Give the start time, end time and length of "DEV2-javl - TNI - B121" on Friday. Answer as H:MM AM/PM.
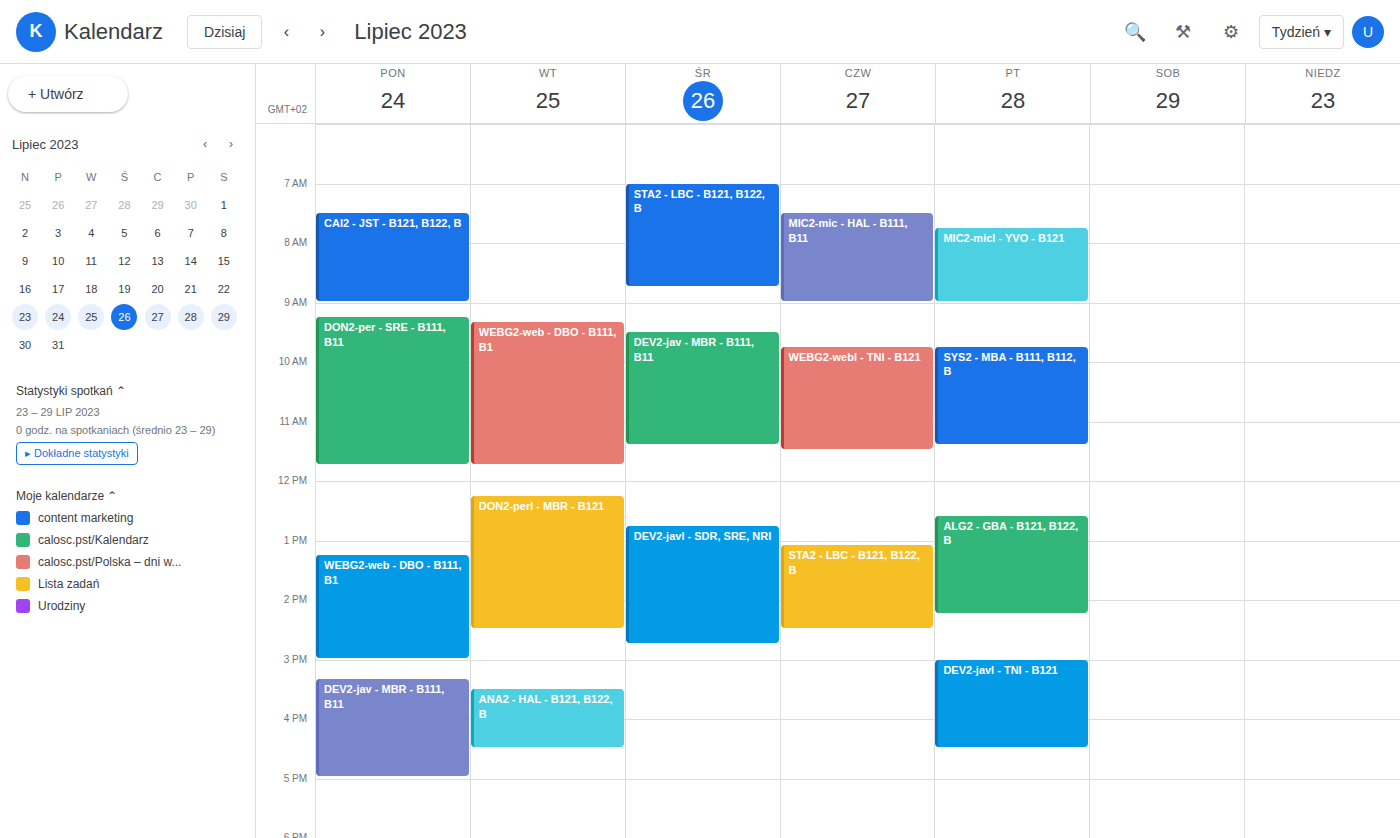
3:00 PM to 4:30 PM, 1 hour 30 minutes